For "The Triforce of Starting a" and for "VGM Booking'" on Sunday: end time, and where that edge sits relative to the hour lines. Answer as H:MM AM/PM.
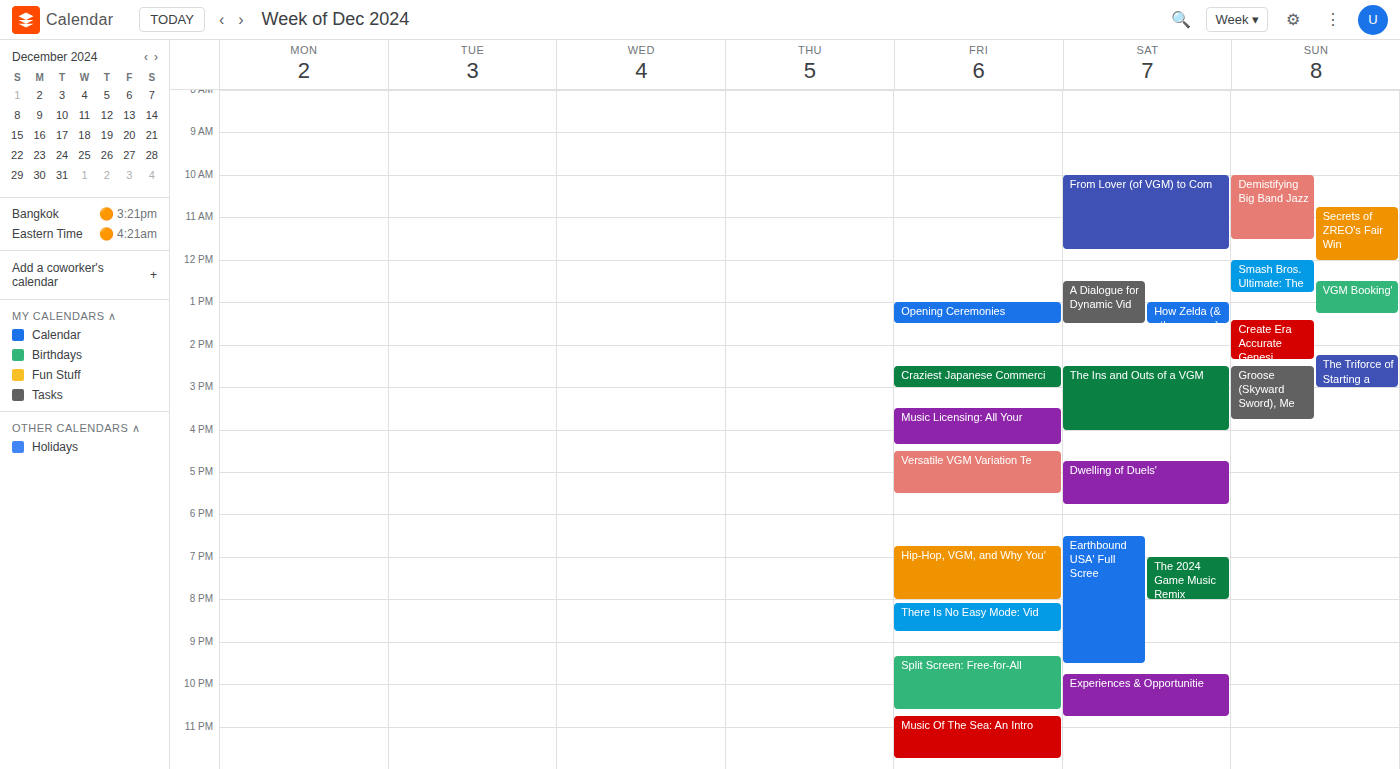
"The Triforce of Starting a": 3:00 PM, exactly on the 3 PM line. "VGM Booking'": 1:15 PM, neither: a quarter of the way from the 1 PM line to the 2 PM line.